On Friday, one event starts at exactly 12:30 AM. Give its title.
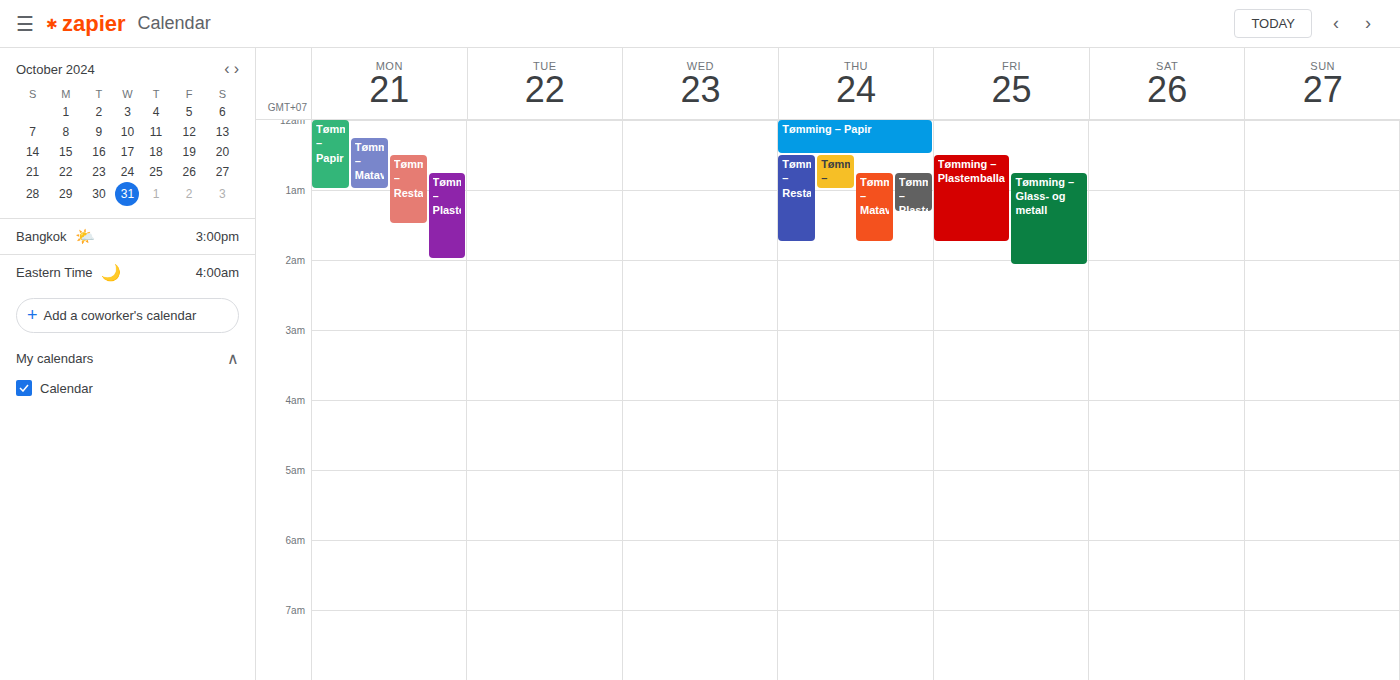
"Tømming – Plastemballasje"